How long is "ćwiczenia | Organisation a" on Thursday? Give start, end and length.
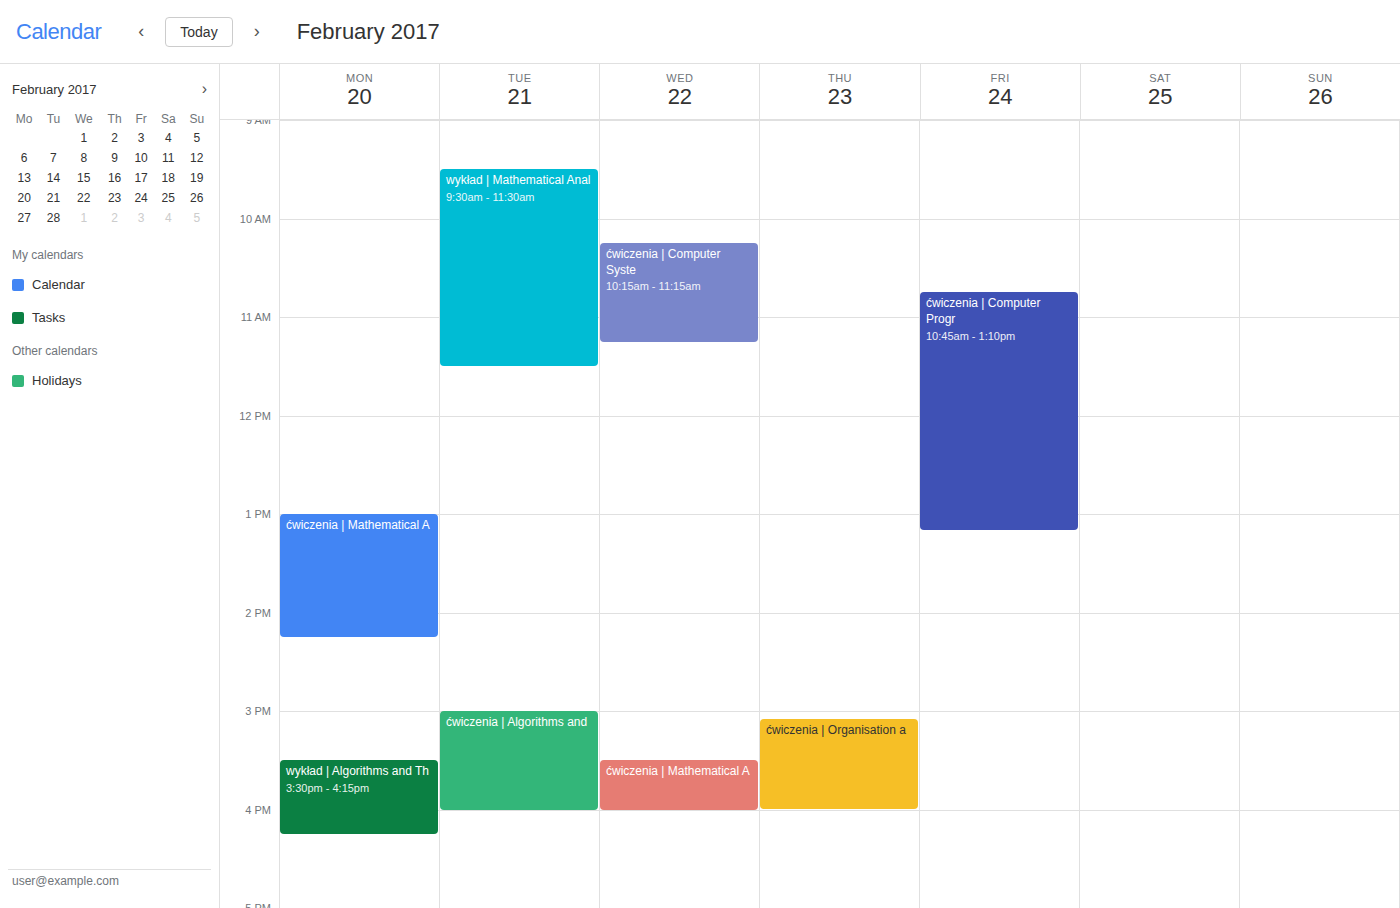
3:05 PM to 4:00 PM, 55 minutes